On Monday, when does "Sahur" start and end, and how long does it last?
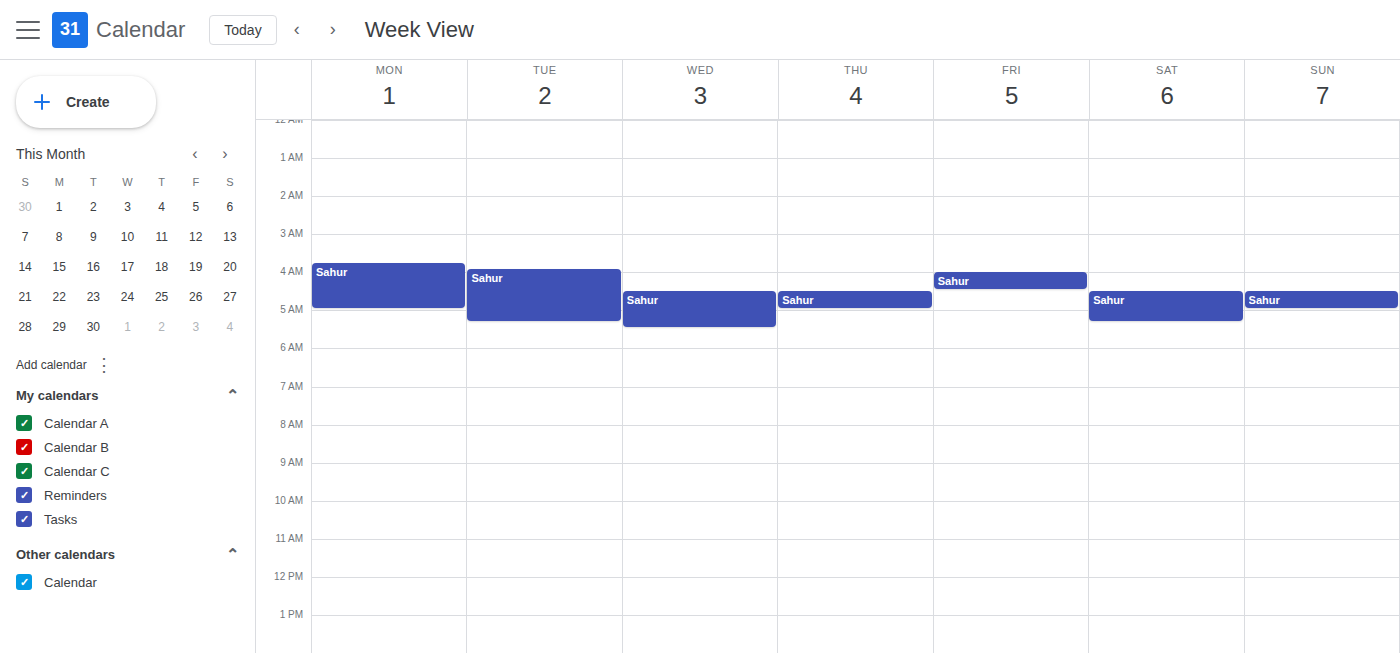
3:45 AM to 5:00 AM, 1 hour 15 minutes